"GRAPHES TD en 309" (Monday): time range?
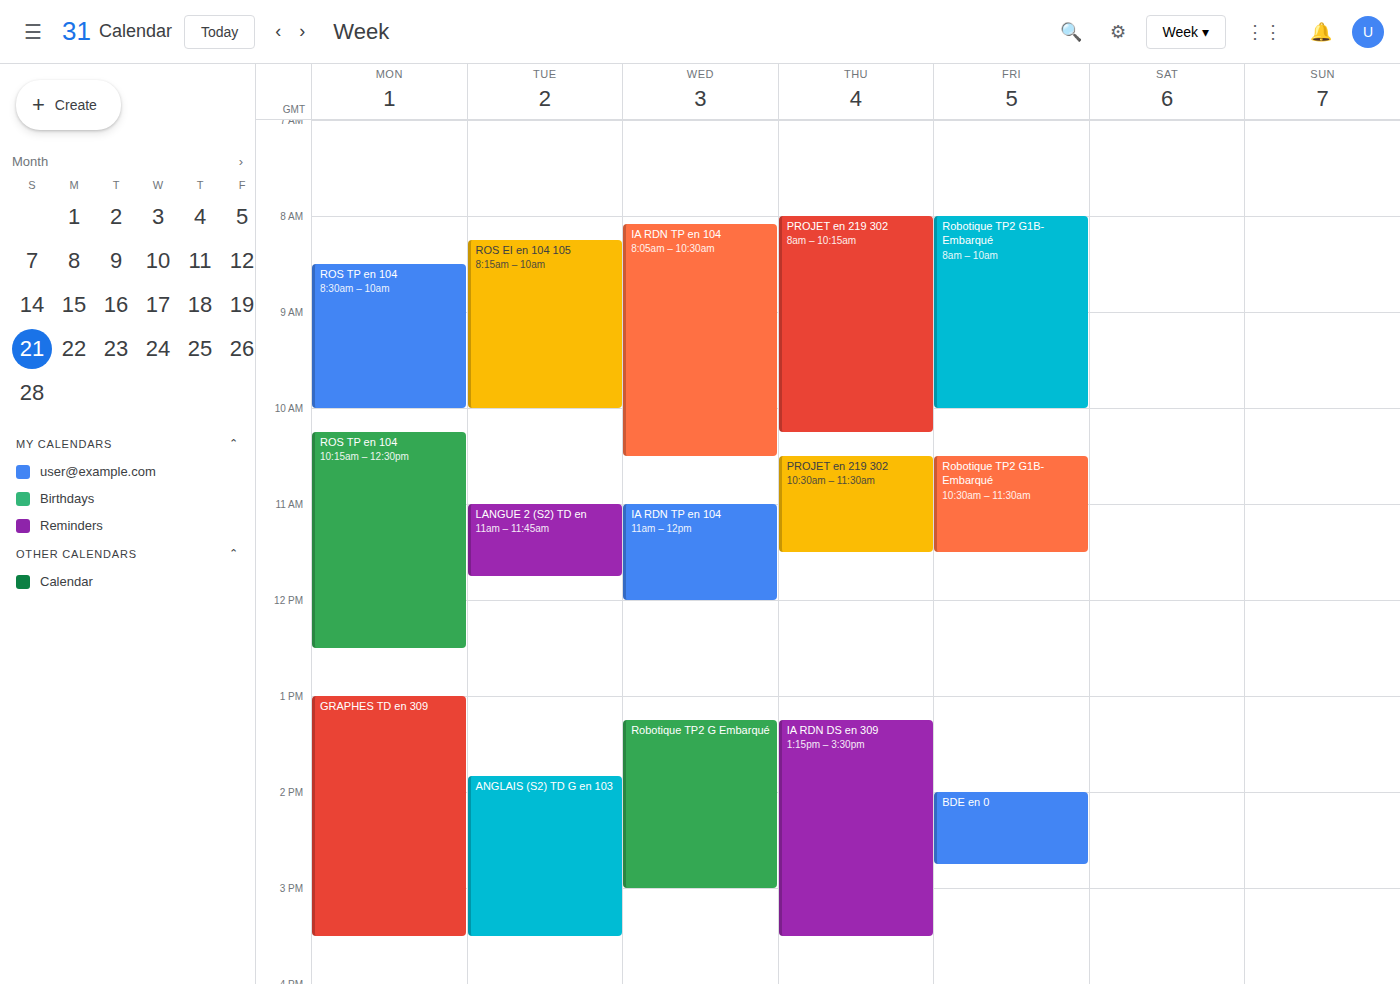
1:00 PM to 3:30 PM